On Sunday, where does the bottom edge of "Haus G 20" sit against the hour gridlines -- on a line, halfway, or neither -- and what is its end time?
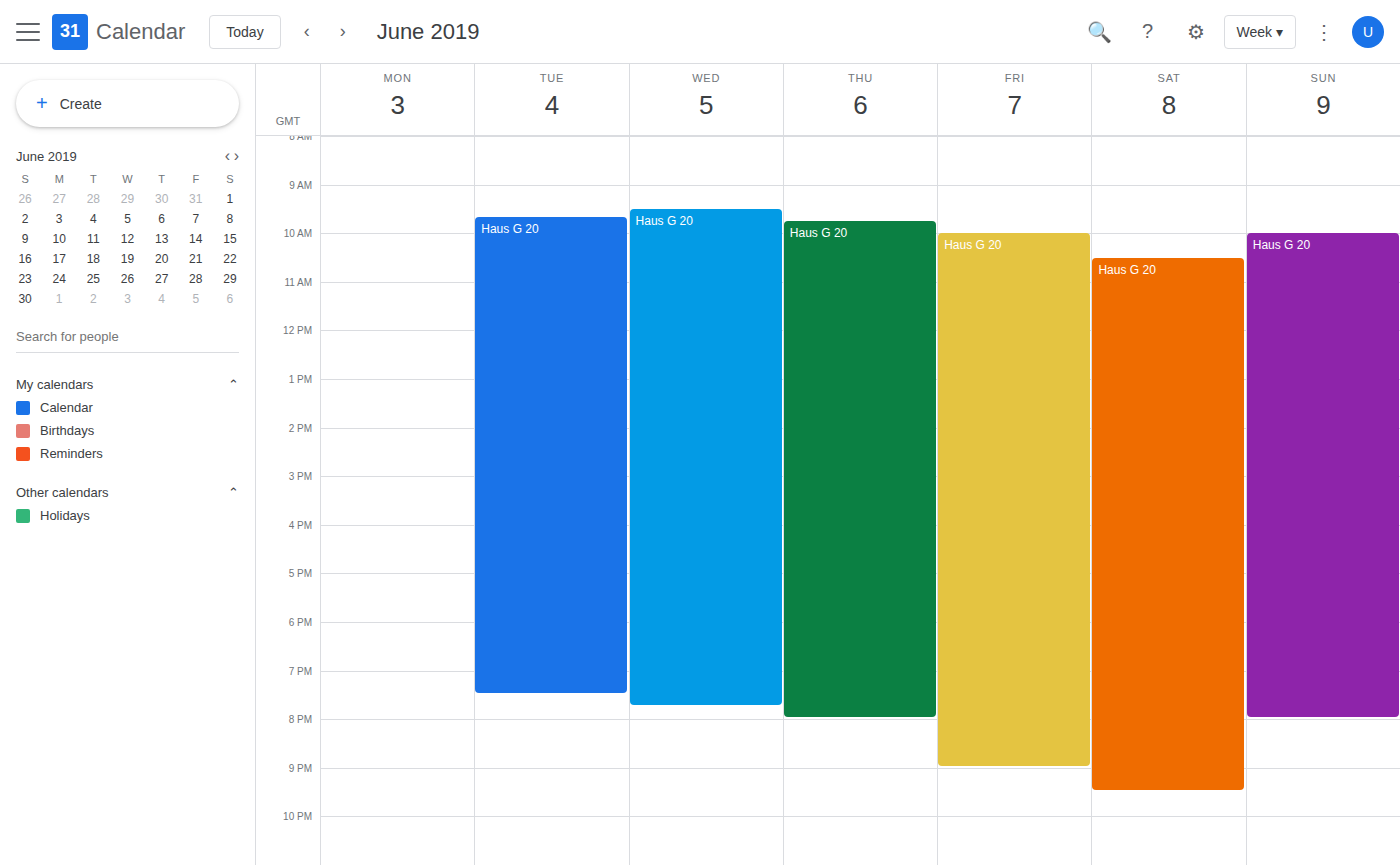
8:00 PM -- exactly on the 8 PM line.